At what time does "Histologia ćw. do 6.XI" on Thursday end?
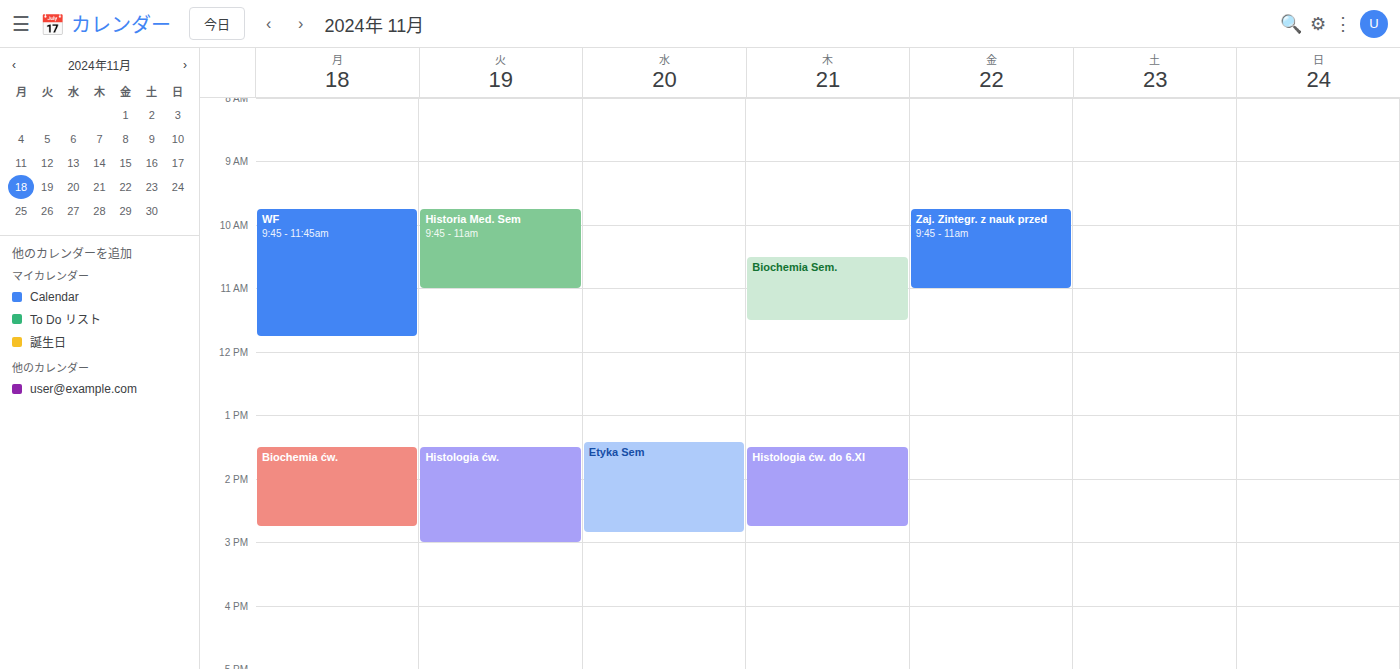
2:45 PM